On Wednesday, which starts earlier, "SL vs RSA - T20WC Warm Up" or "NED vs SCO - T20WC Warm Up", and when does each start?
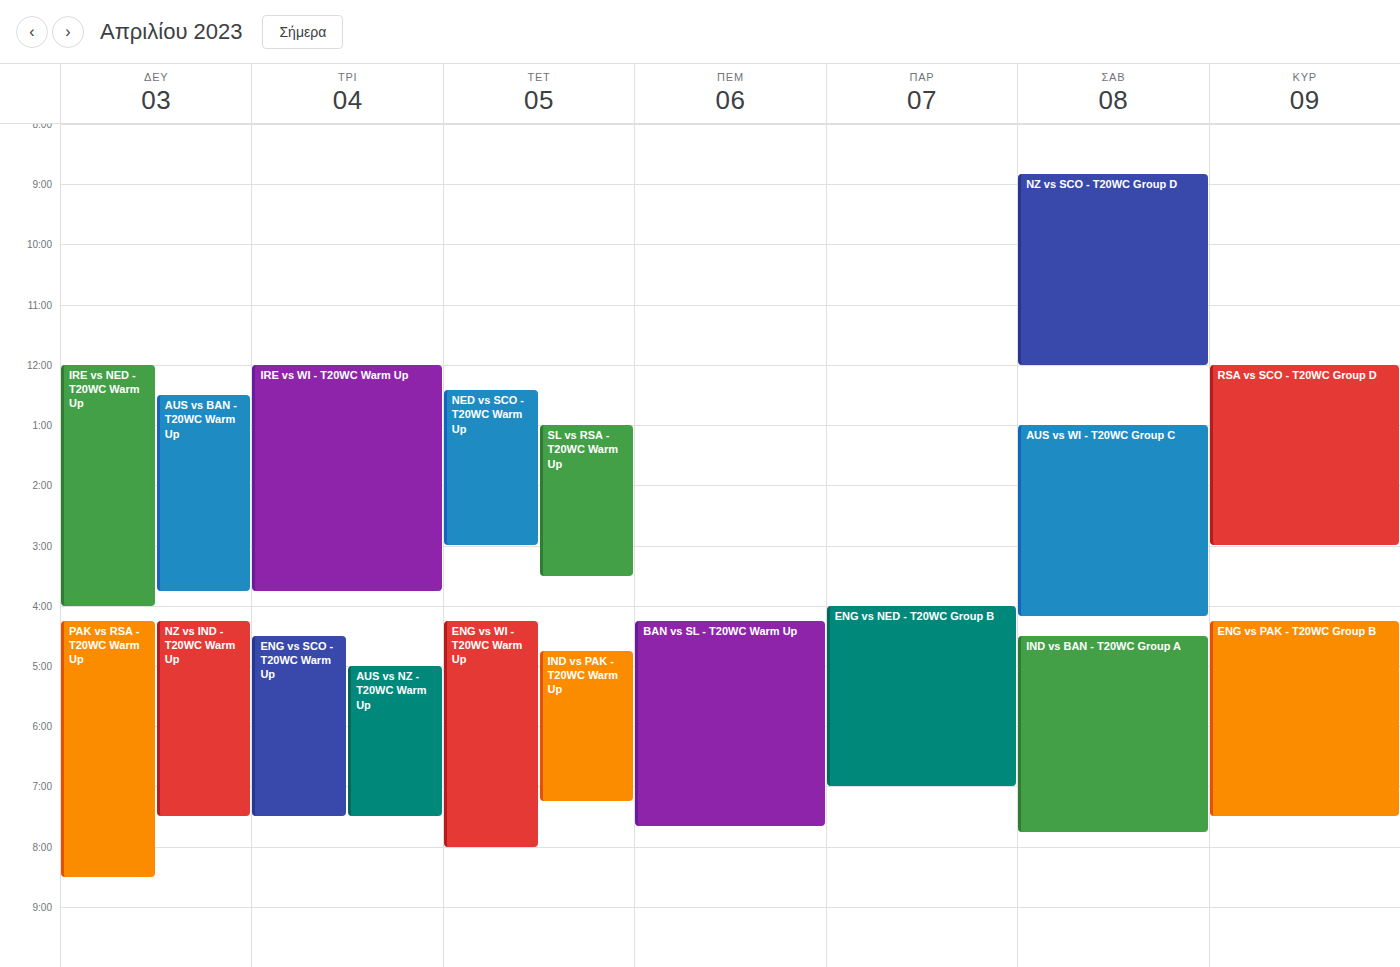
"NED vs SCO - T20WC Warm Up" 12:25 PM; "SL vs RSA - T20WC Warm Up" 1:00 PM.